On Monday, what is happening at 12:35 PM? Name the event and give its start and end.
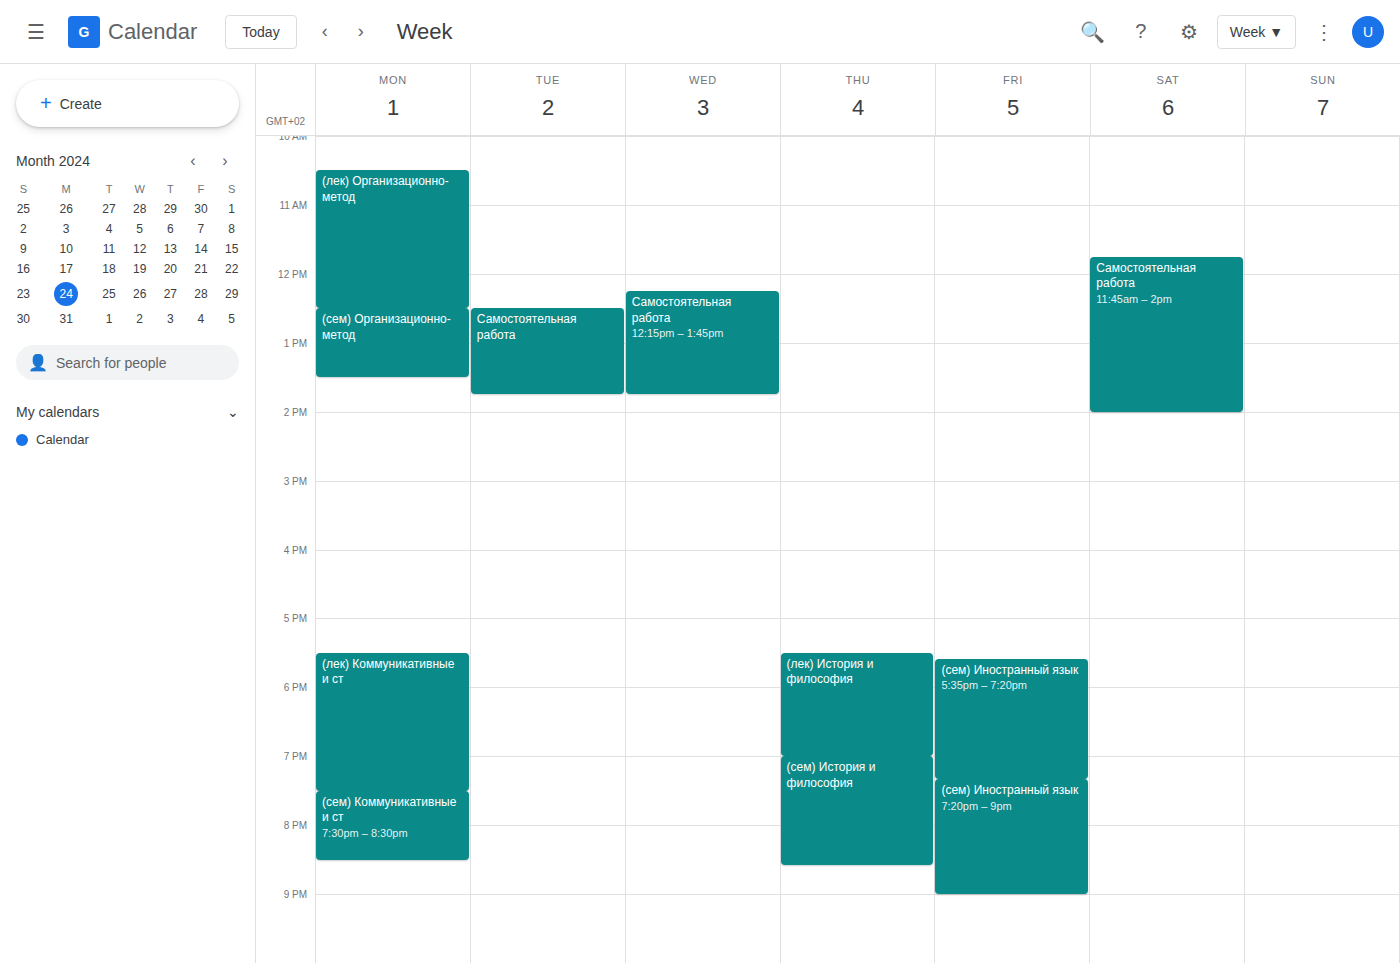
"(сем) Организационно-метод", 12:30 PM to 1:30 PM